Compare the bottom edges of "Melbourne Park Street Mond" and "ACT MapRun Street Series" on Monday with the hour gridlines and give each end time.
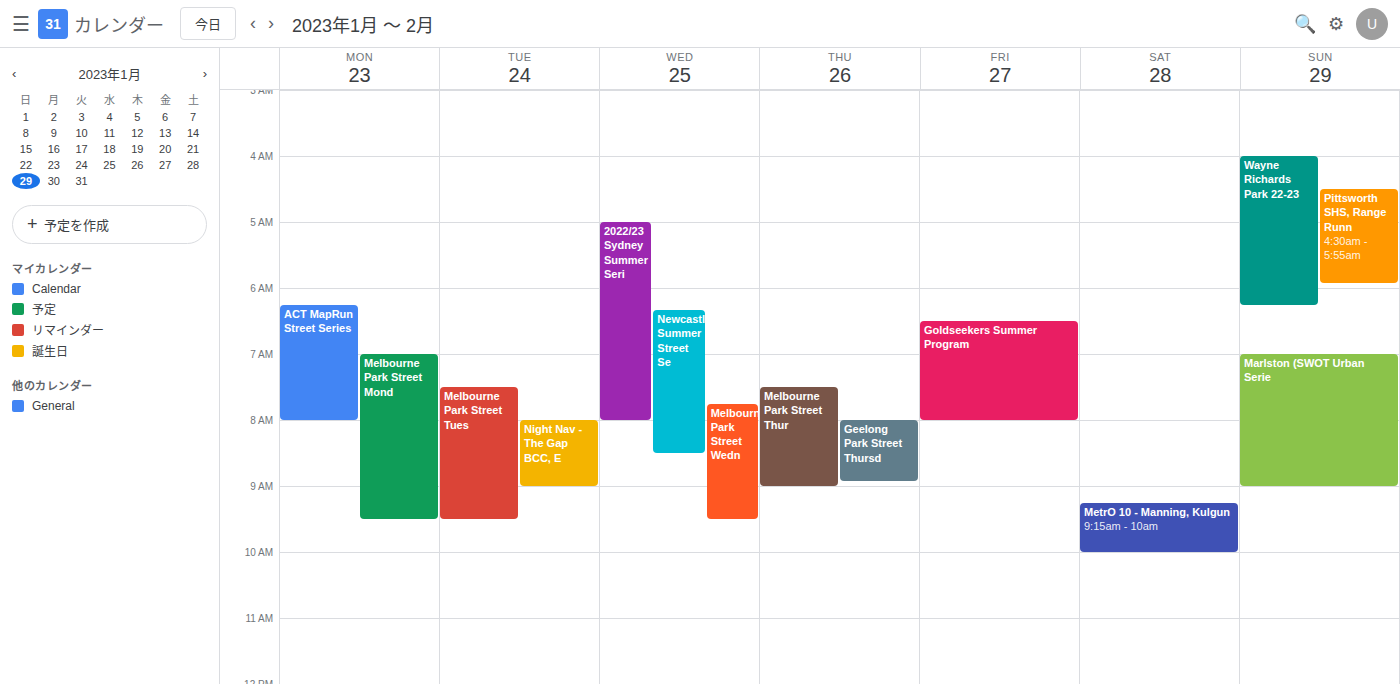
"Melbourne Park Street Mond": 9:30 AM, halfway between the 9 AM and 10 AM lines. "ACT MapRun Street Series": 8:00 AM, exactly on the 8 AM line.